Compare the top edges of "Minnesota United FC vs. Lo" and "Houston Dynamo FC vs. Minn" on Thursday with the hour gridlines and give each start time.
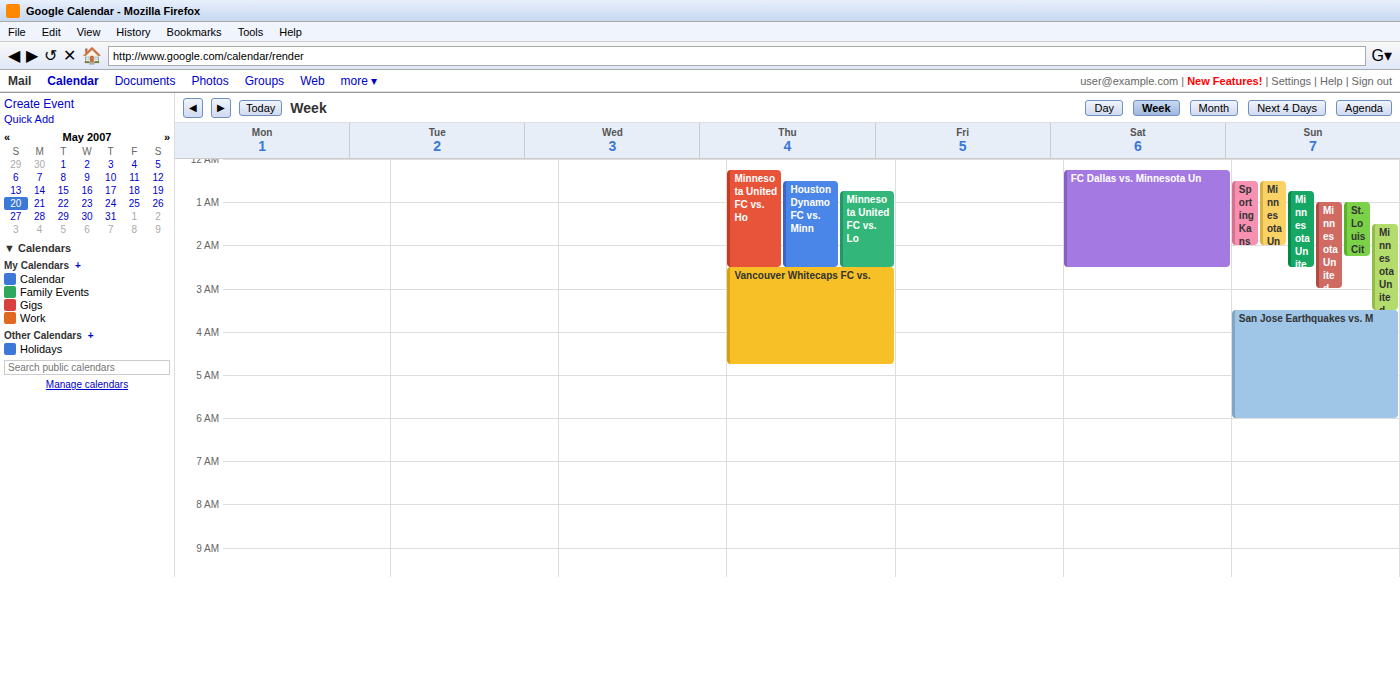
"Minnesota United FC vs. Lo": 12:45 AM, neither: three quarters of the way from the 12 AM line to the 1 AM line. "Houston Dynamo FC vs. Minn": 12:30 AM, halfway between the 12 AM and 1 AM lines.